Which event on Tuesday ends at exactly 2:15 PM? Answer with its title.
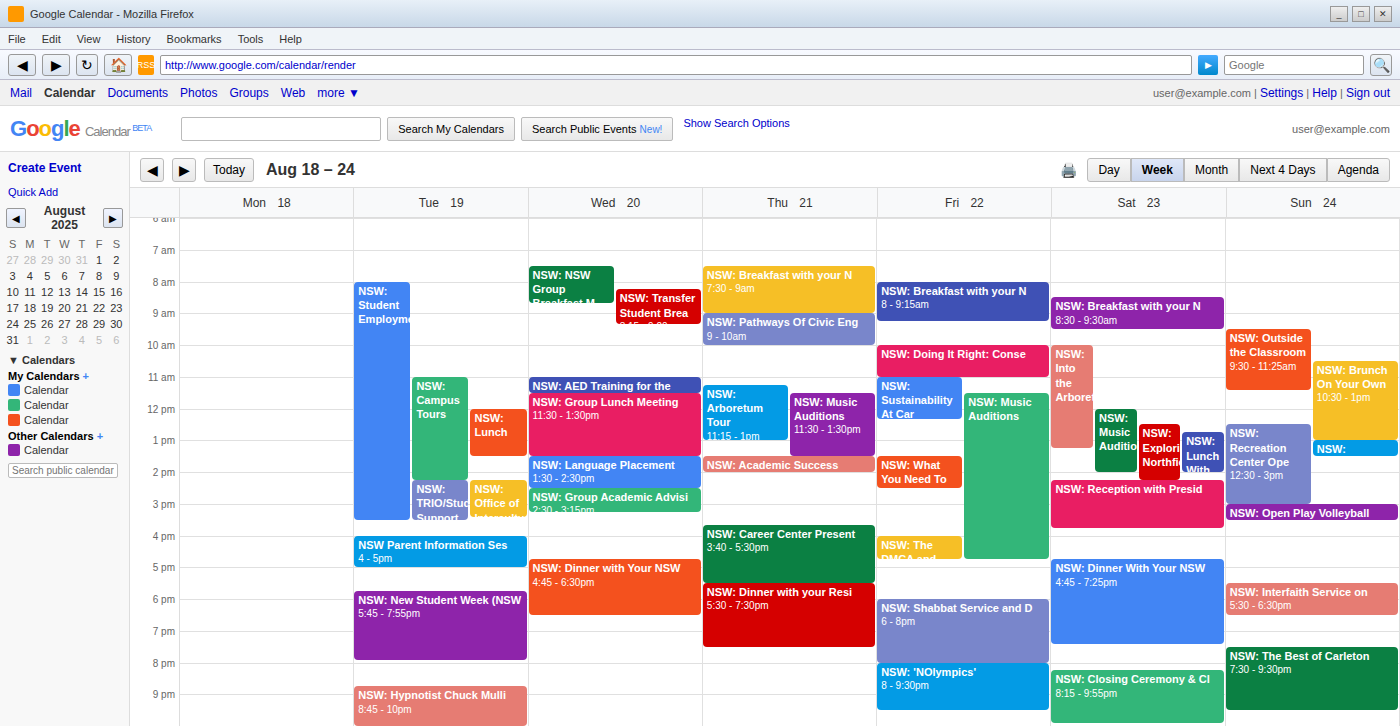
"NSW: Campus Tours"